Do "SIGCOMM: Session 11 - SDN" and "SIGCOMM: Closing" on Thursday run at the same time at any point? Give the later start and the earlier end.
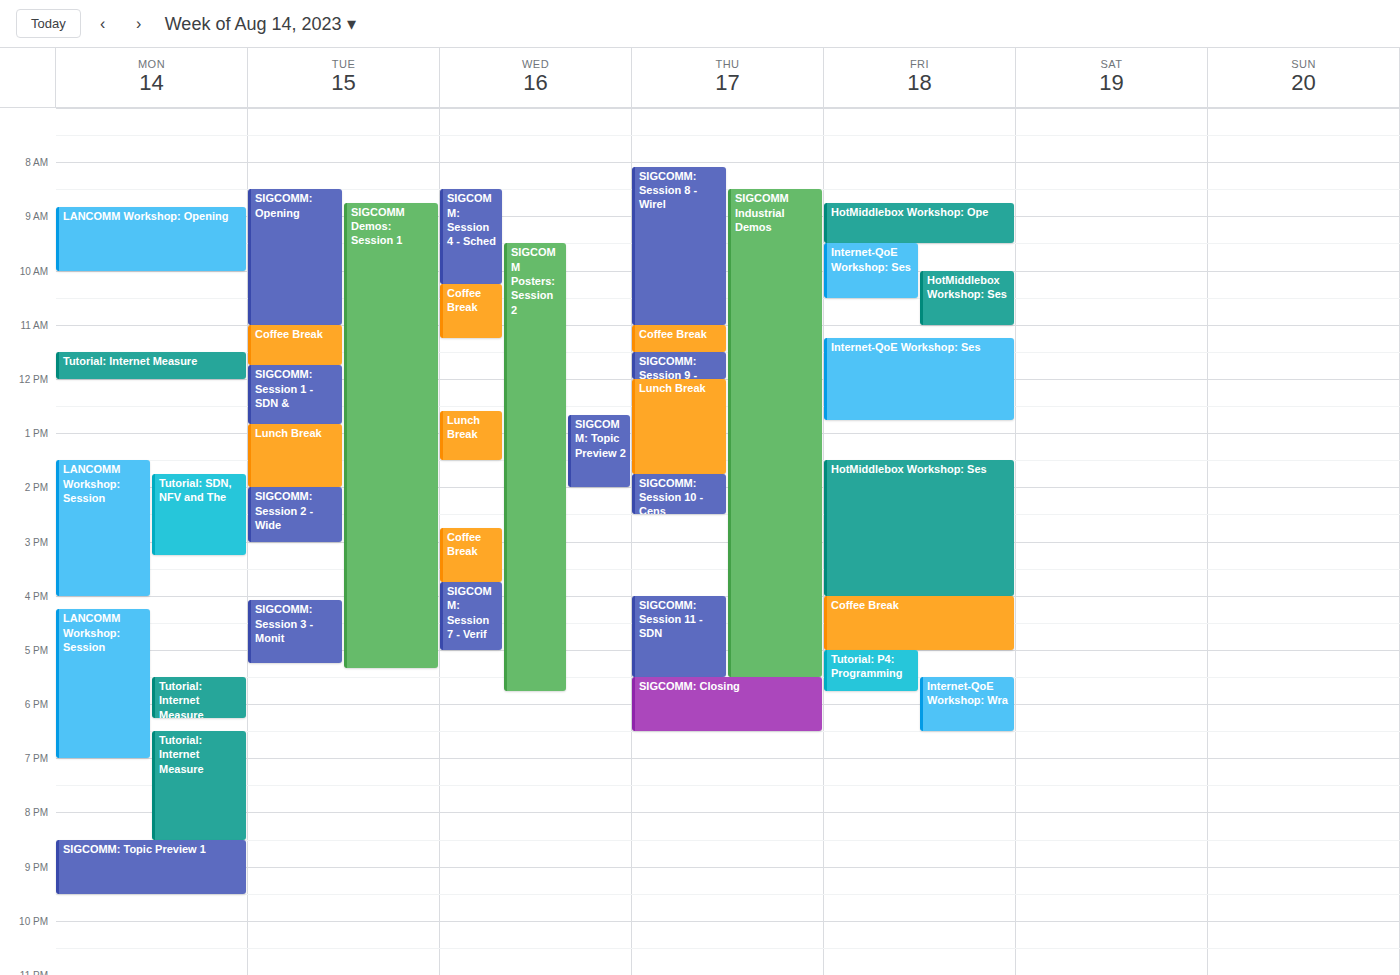
"SIGCOMM: Session 11 - SDN" ends at 17:30, exactly when "SIGCOMM: Closing" starts -- they touch but do not overlap.